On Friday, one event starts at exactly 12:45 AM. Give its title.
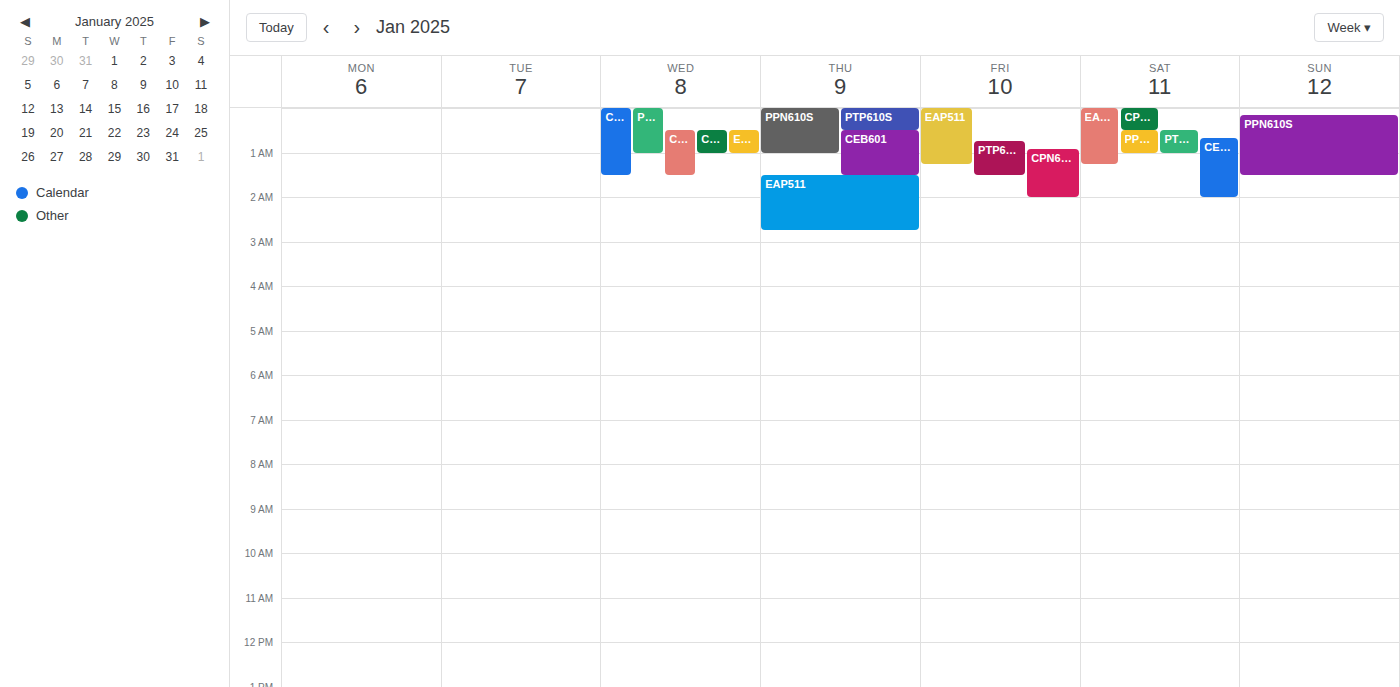
"PTP610S"